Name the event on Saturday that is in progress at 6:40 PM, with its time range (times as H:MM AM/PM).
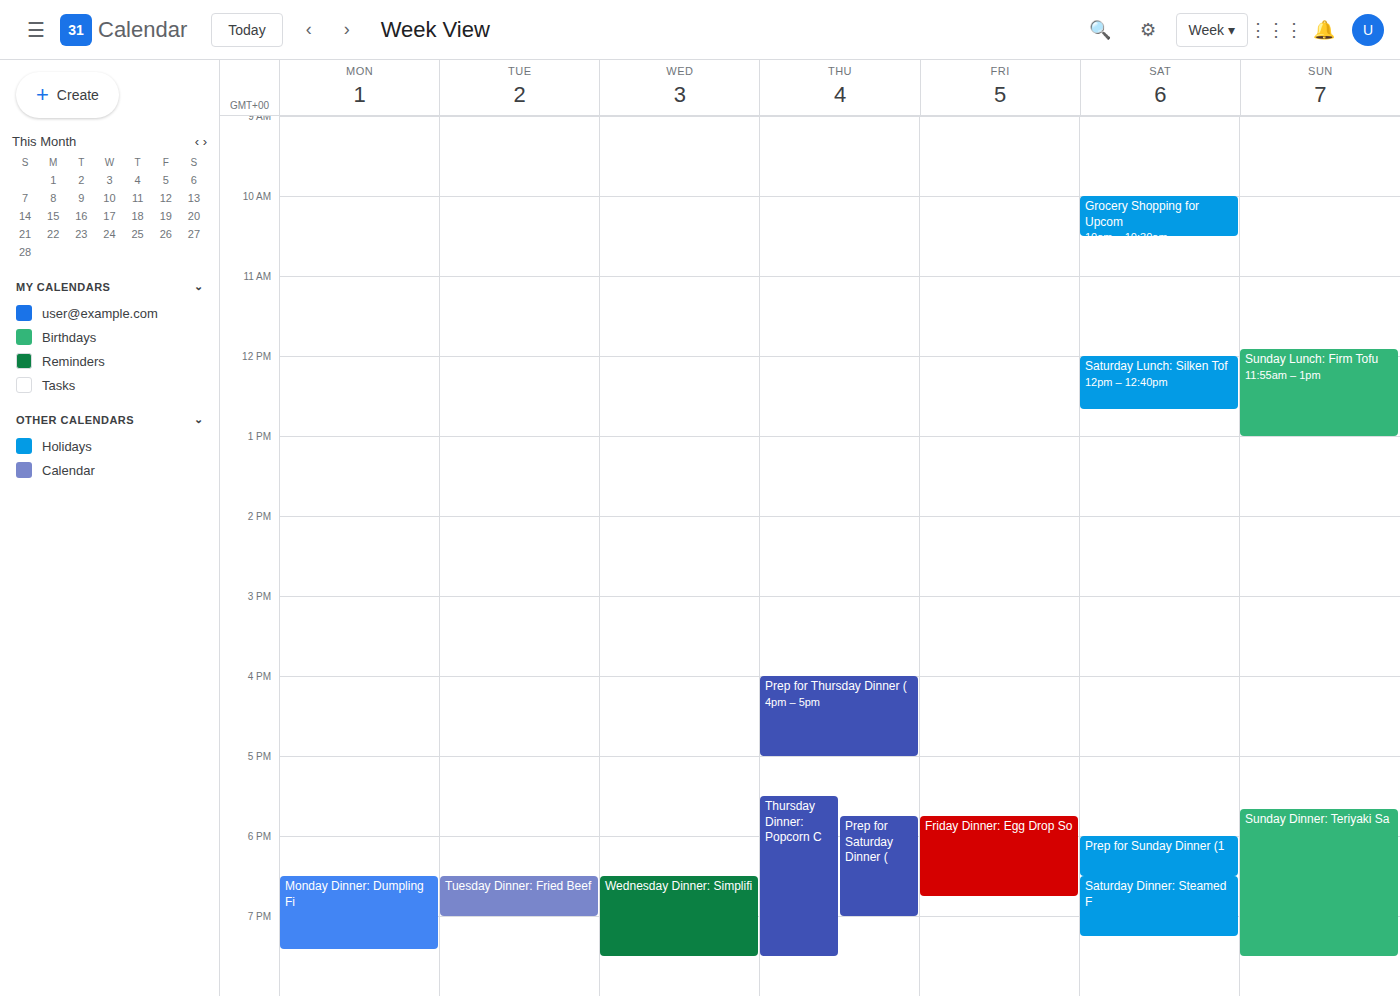
"Saturday Dinner: Steamed F", 6:30 PM to 7:15 PM